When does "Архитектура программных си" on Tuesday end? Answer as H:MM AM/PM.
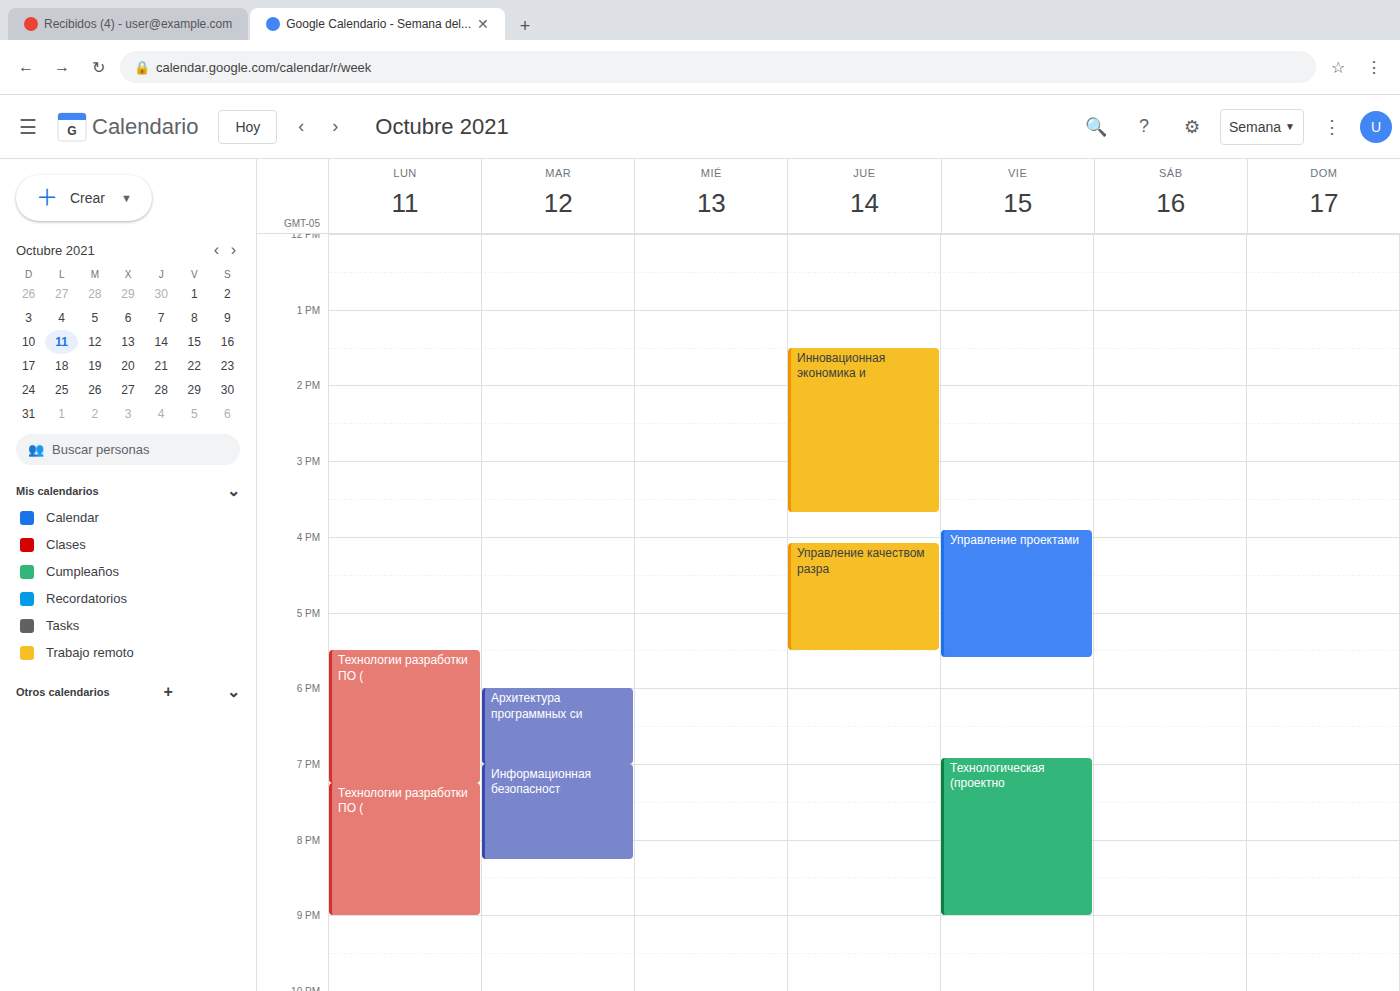
7:00 PM